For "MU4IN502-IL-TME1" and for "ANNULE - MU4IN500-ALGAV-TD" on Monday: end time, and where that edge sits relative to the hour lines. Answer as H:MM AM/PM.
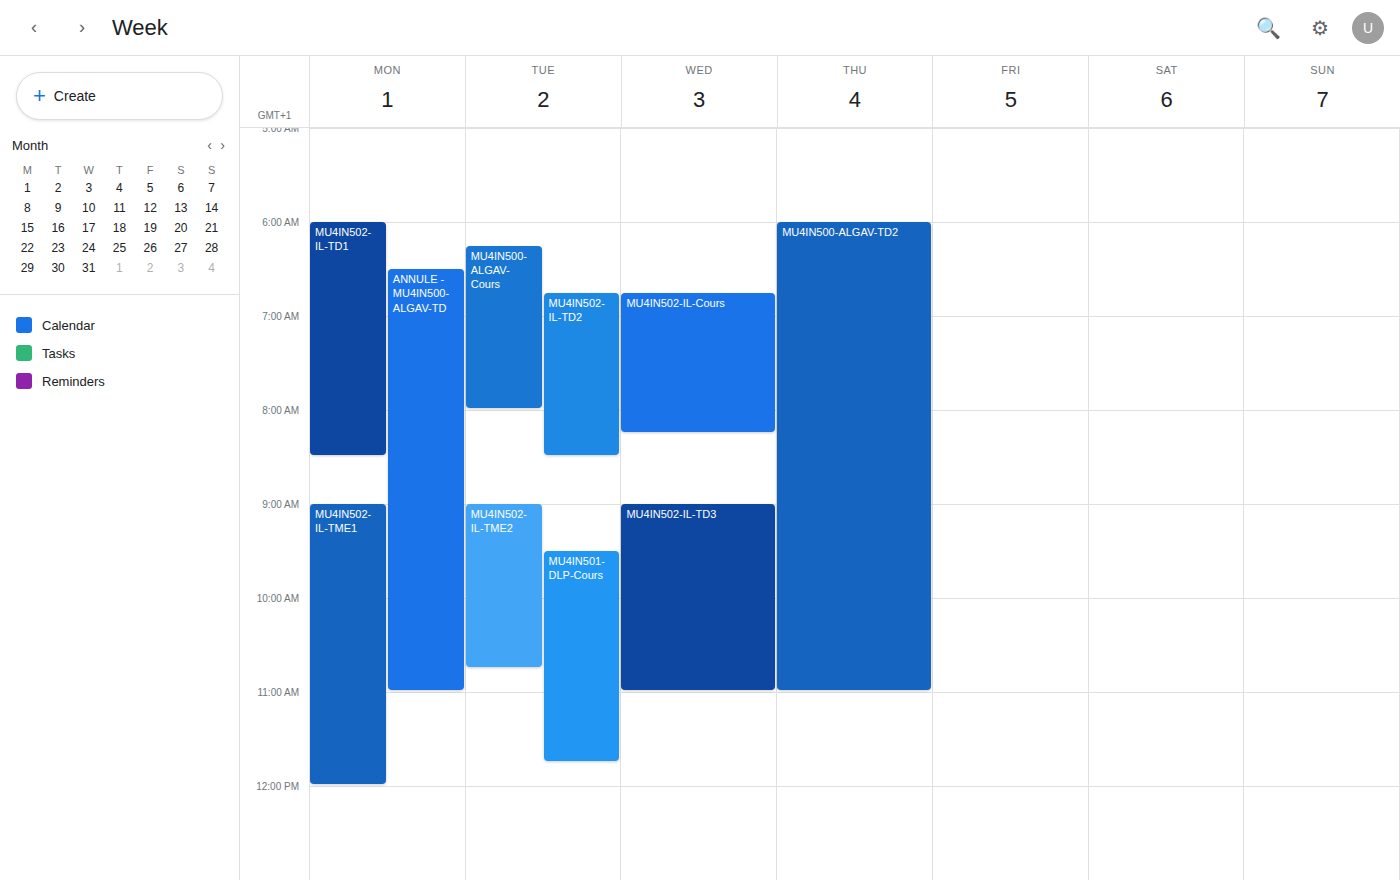
"MU4IN502-IL-TME1": 12:00 PM, exactly on the 12 PM line. "ANNULE - MU4IN500-ALGAV-TD": 11:00 AM, exactly on the 11 AM line.